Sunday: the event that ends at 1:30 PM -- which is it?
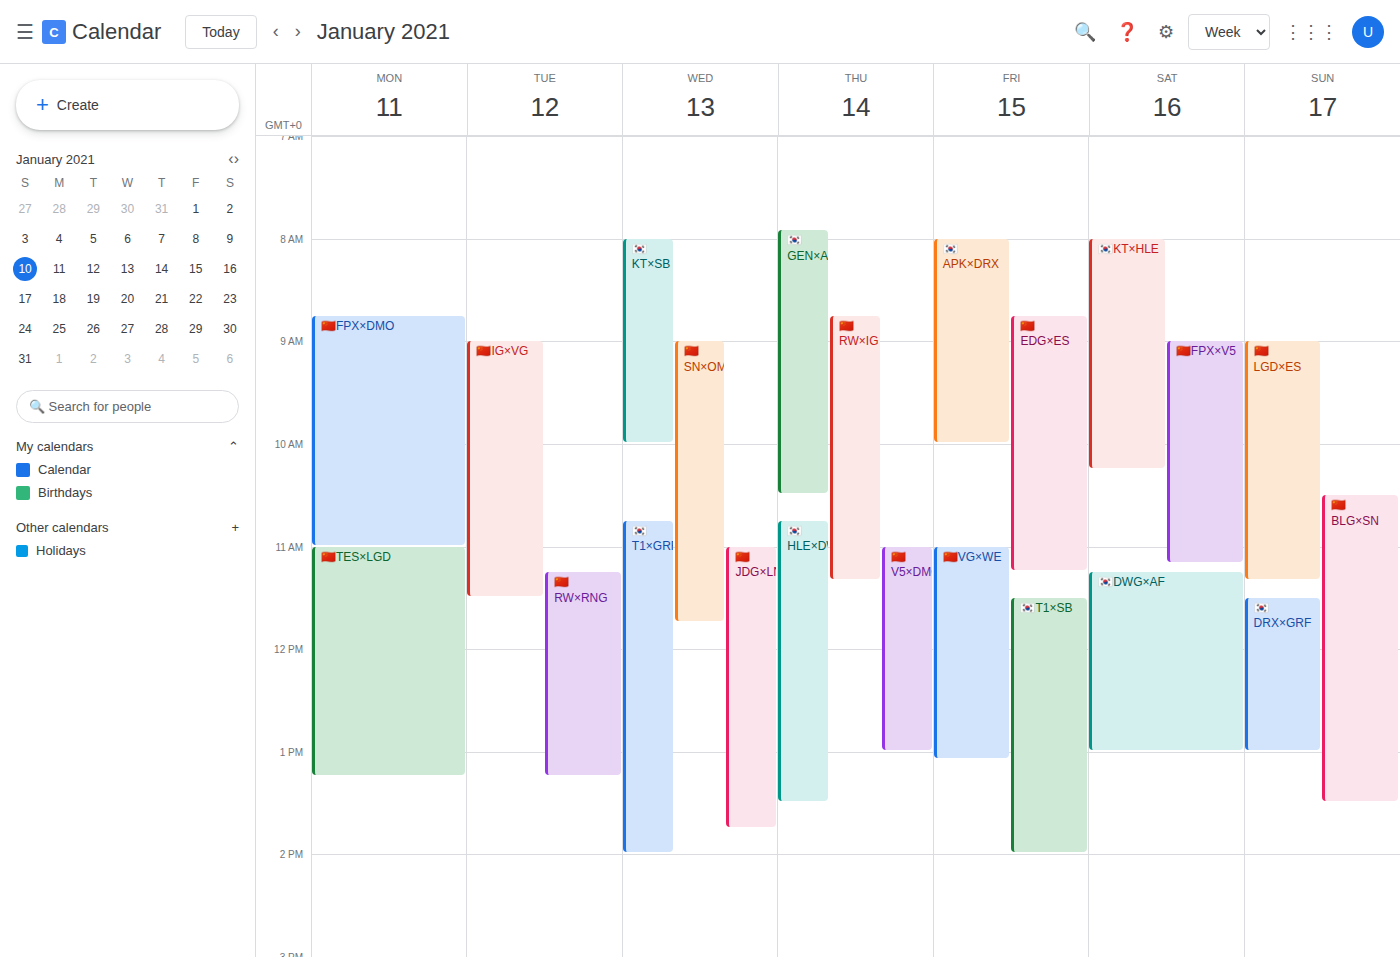
"🇨🇳BLG×SN"